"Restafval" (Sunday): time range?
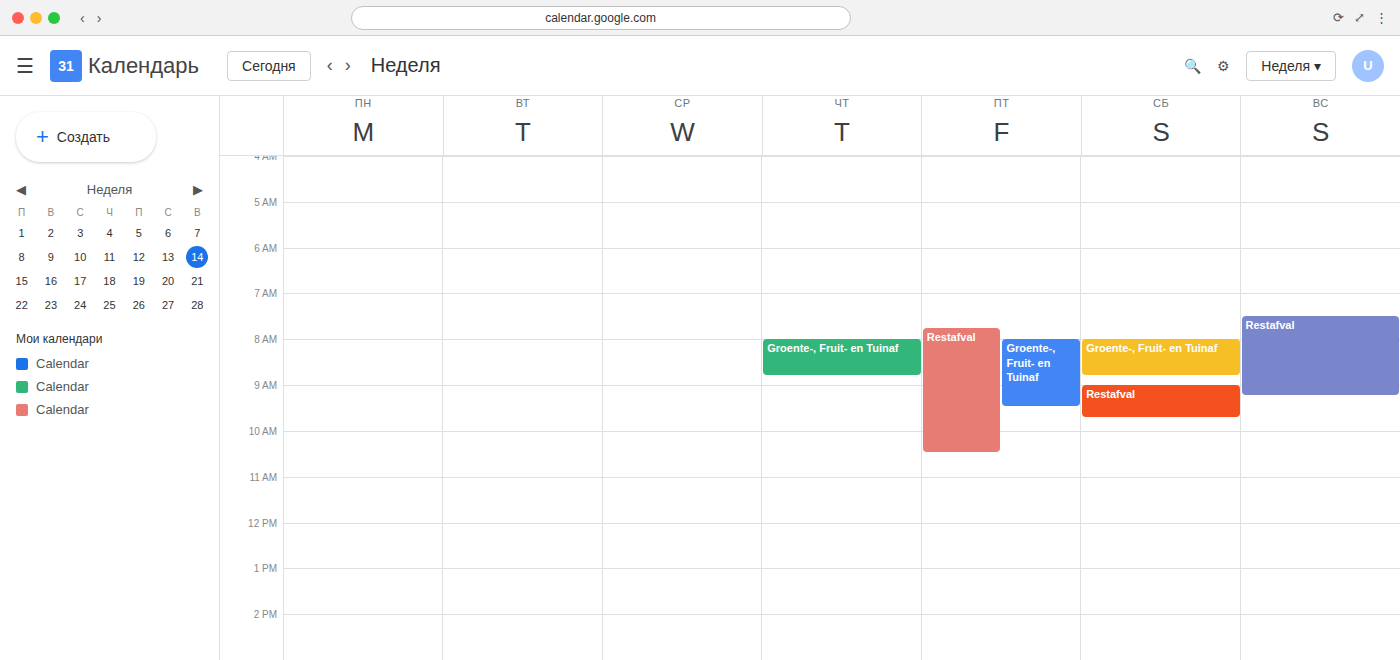
07:30 to 09:15